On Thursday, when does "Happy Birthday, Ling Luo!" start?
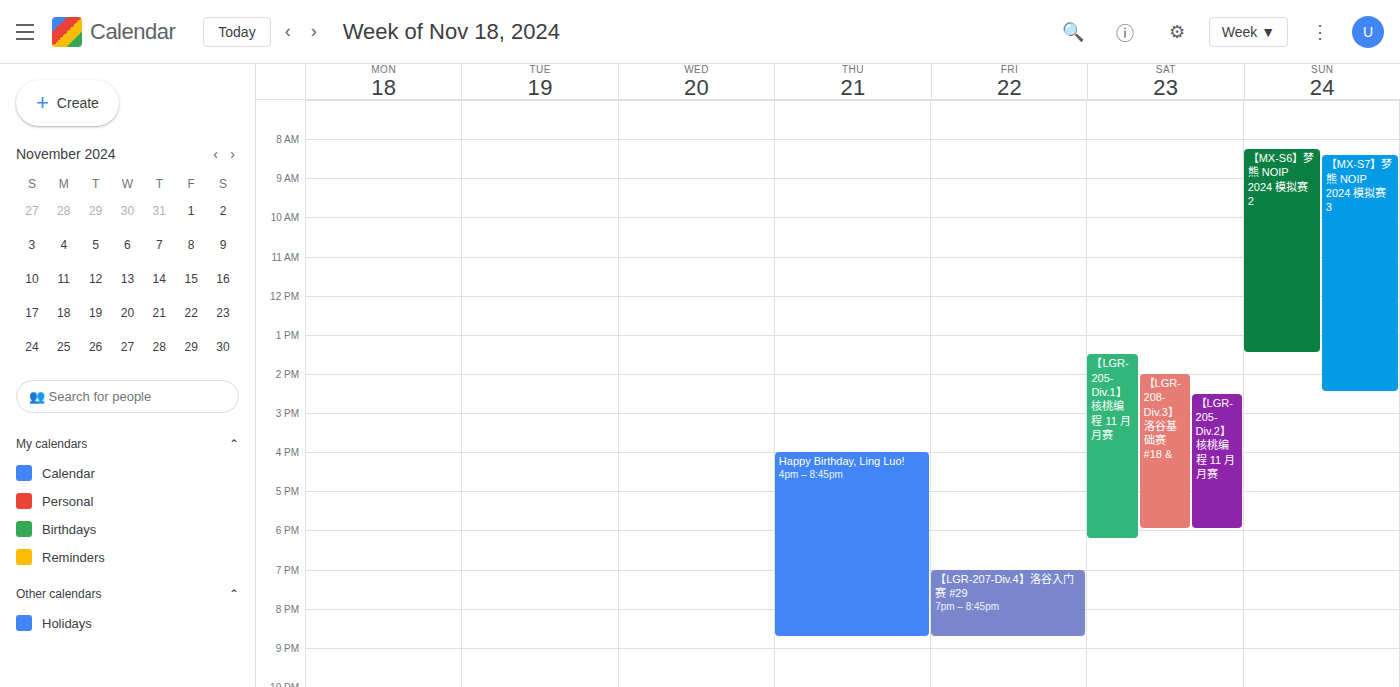
16:00